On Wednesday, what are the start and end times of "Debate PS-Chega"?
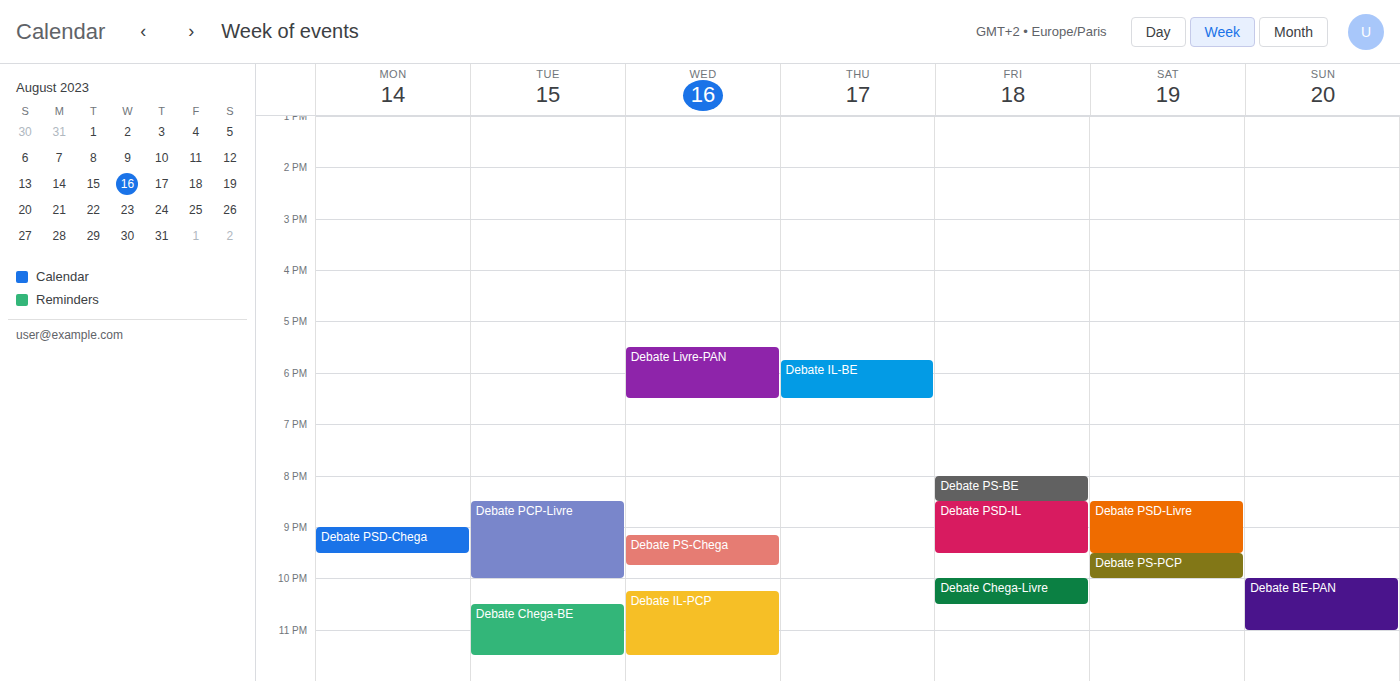
9:10 PM to 9:45 PM